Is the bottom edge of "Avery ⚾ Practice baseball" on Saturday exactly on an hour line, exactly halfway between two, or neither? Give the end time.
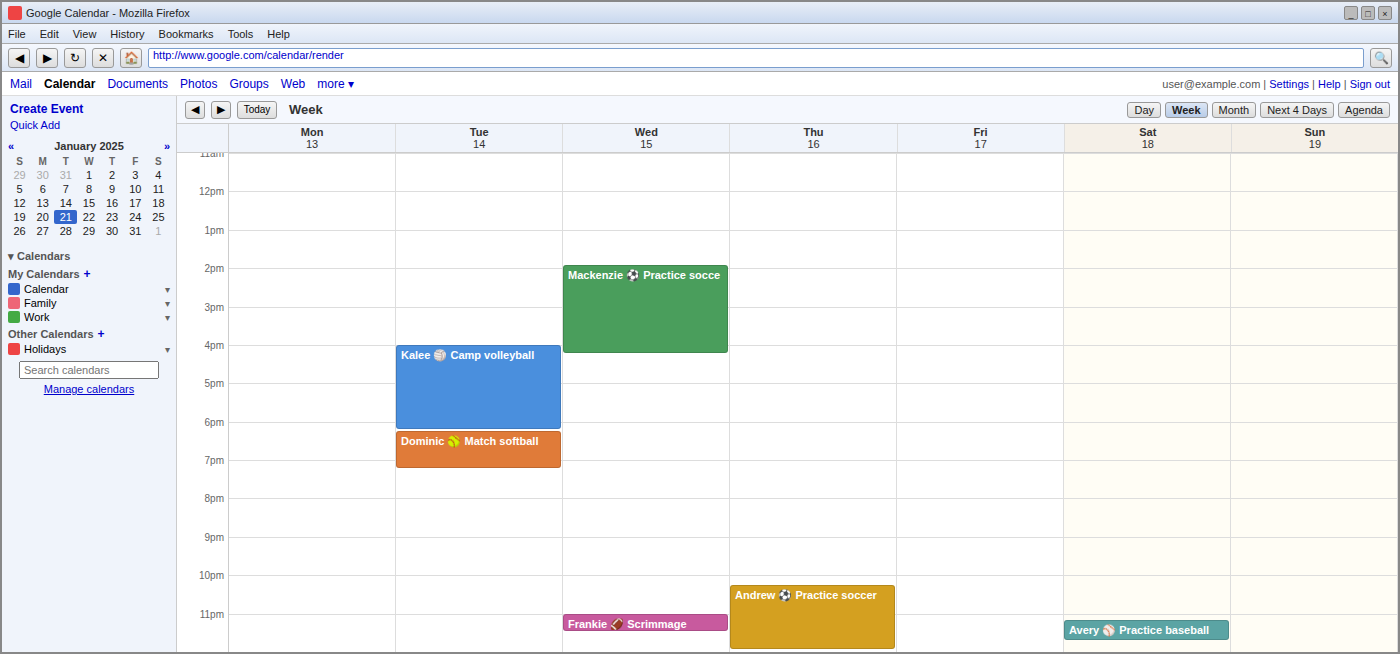
23:45 -- neither: three quarters of the way from the 23:00 line to the 24:00 line.